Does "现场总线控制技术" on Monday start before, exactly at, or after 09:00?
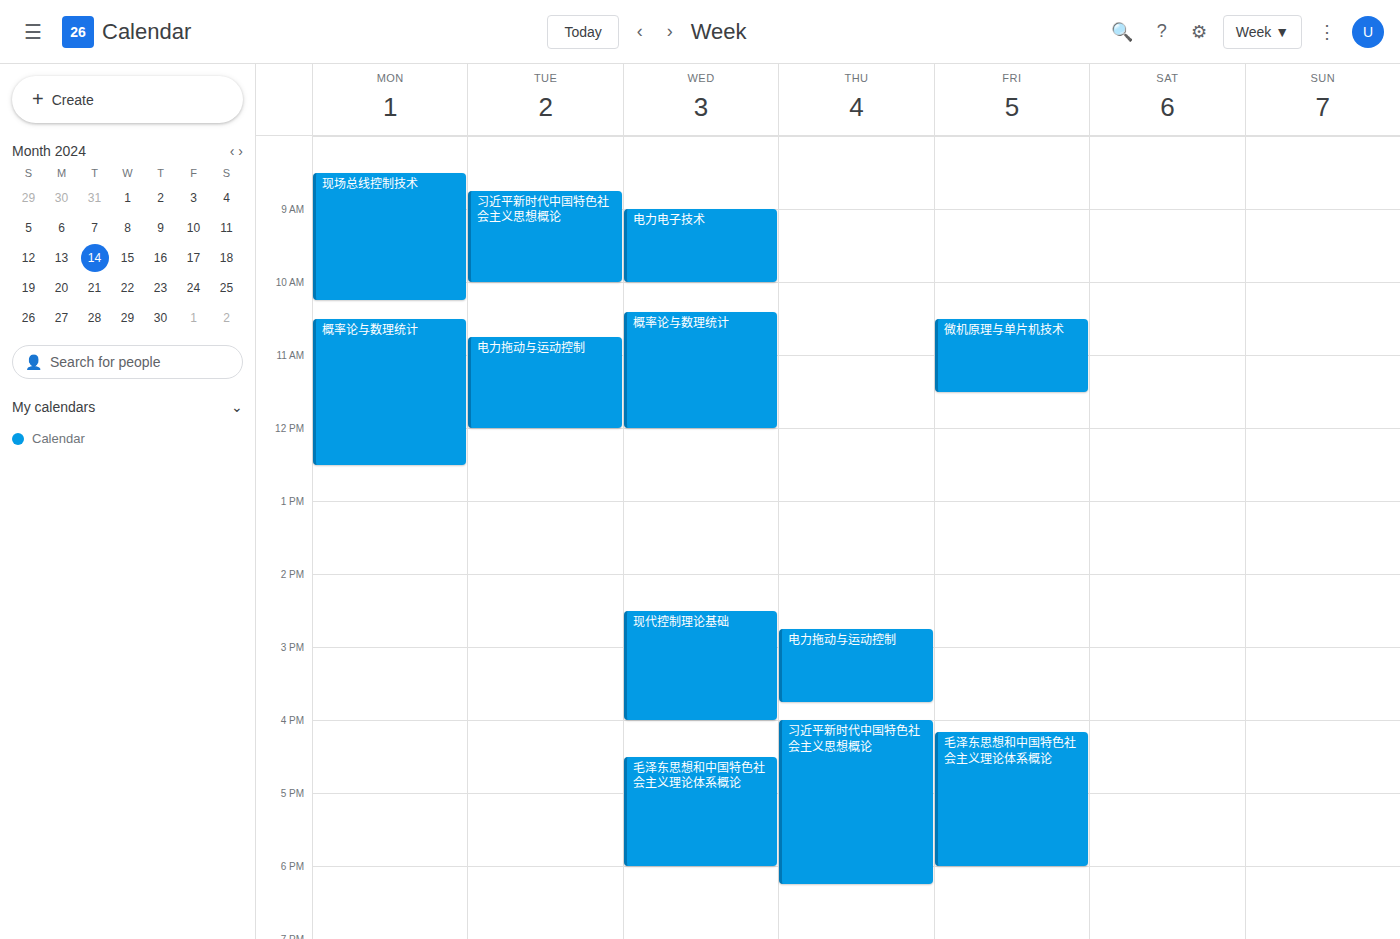
08:30 -- before 09:00, 30 minutes above the 09:00 line.